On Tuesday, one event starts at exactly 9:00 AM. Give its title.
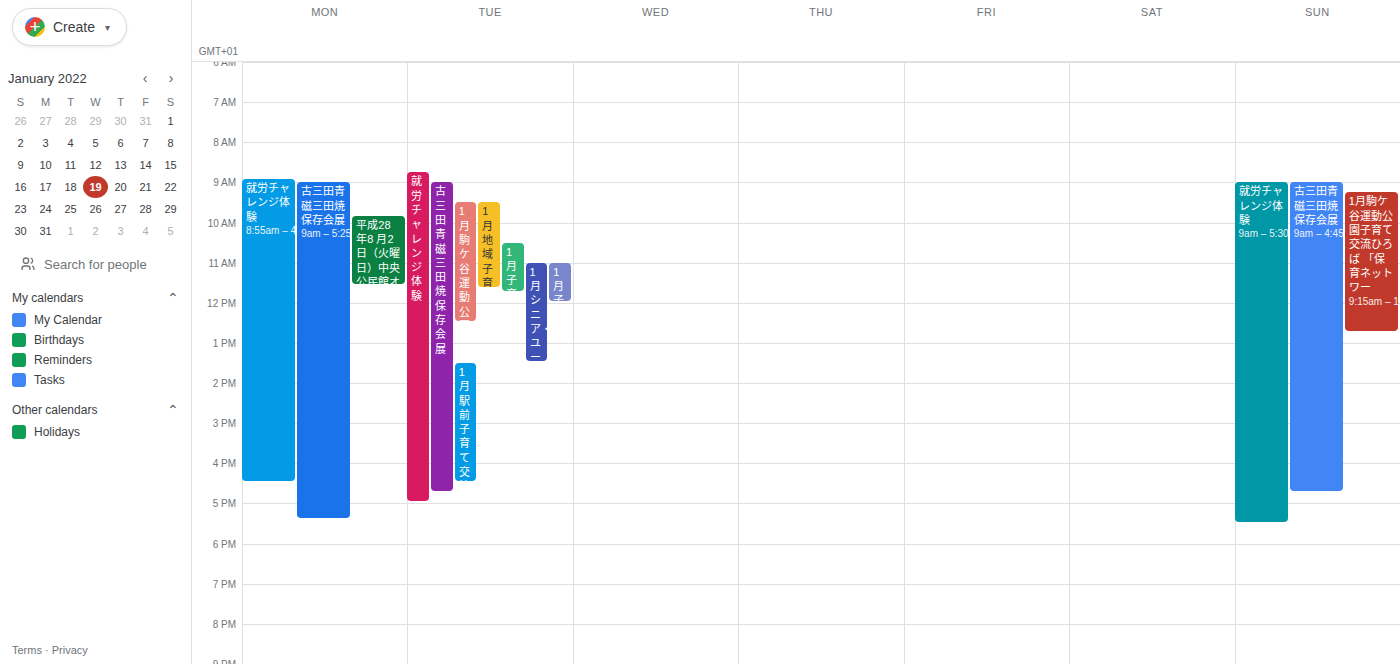
"古三田青磁三田焼保存会展"